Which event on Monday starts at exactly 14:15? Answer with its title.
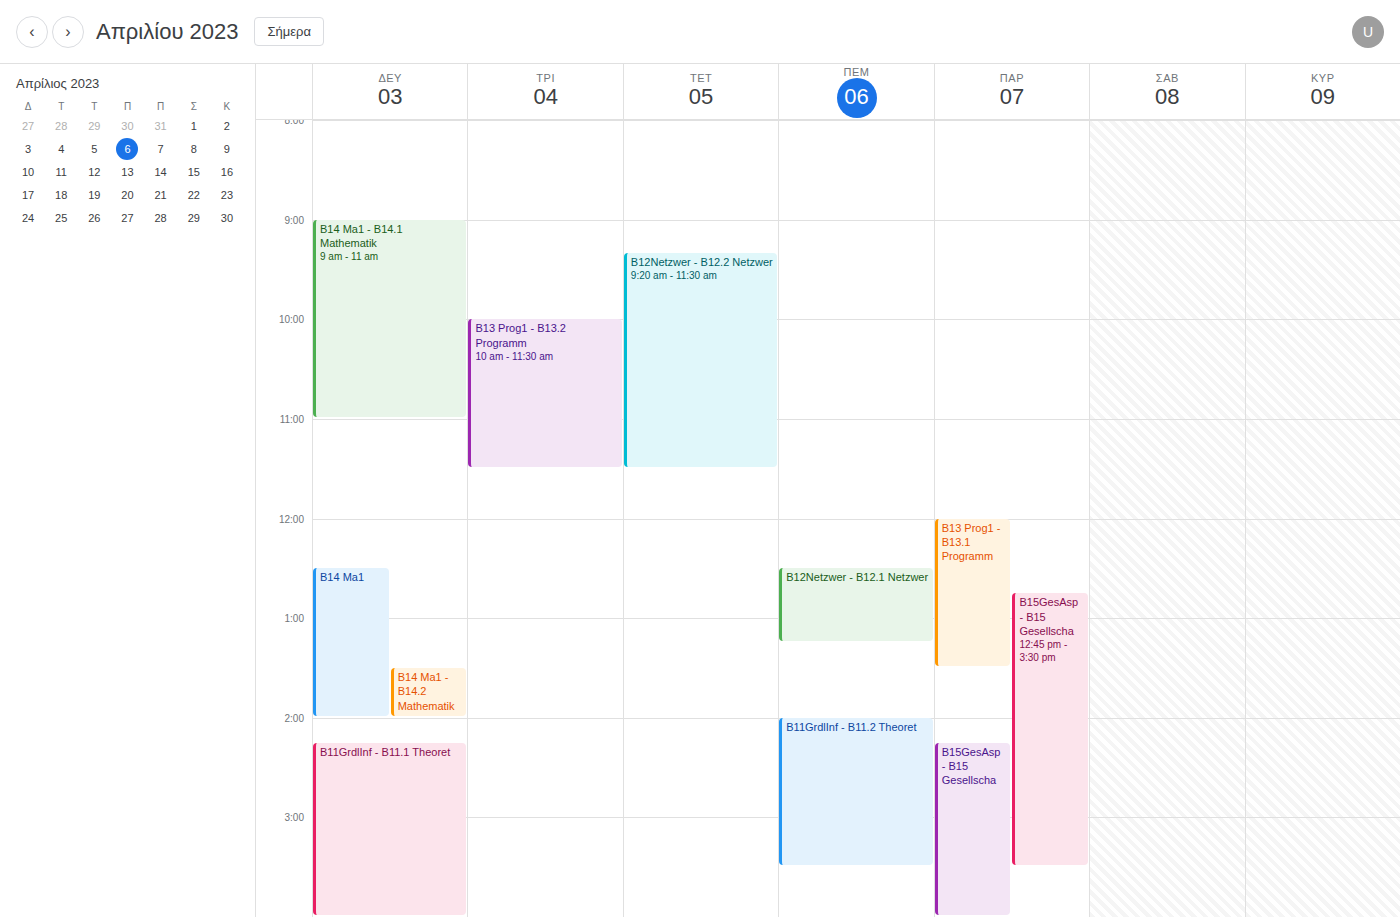
"B11GrdlInf - B11.1 Theoret"